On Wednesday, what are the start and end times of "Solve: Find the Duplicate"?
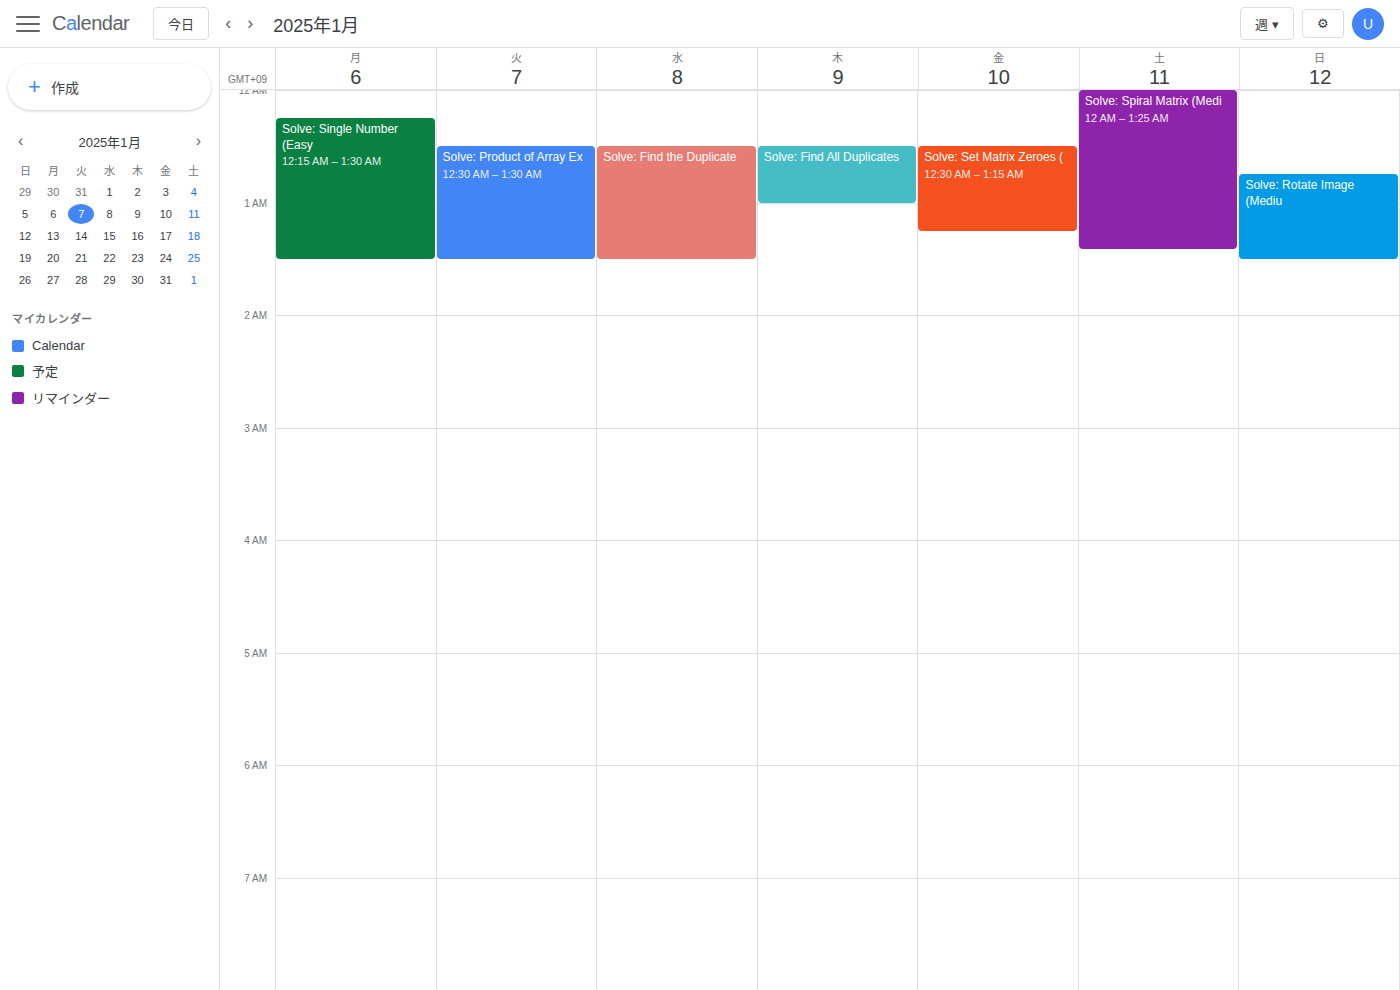
12:30 AM to 1:30 AM